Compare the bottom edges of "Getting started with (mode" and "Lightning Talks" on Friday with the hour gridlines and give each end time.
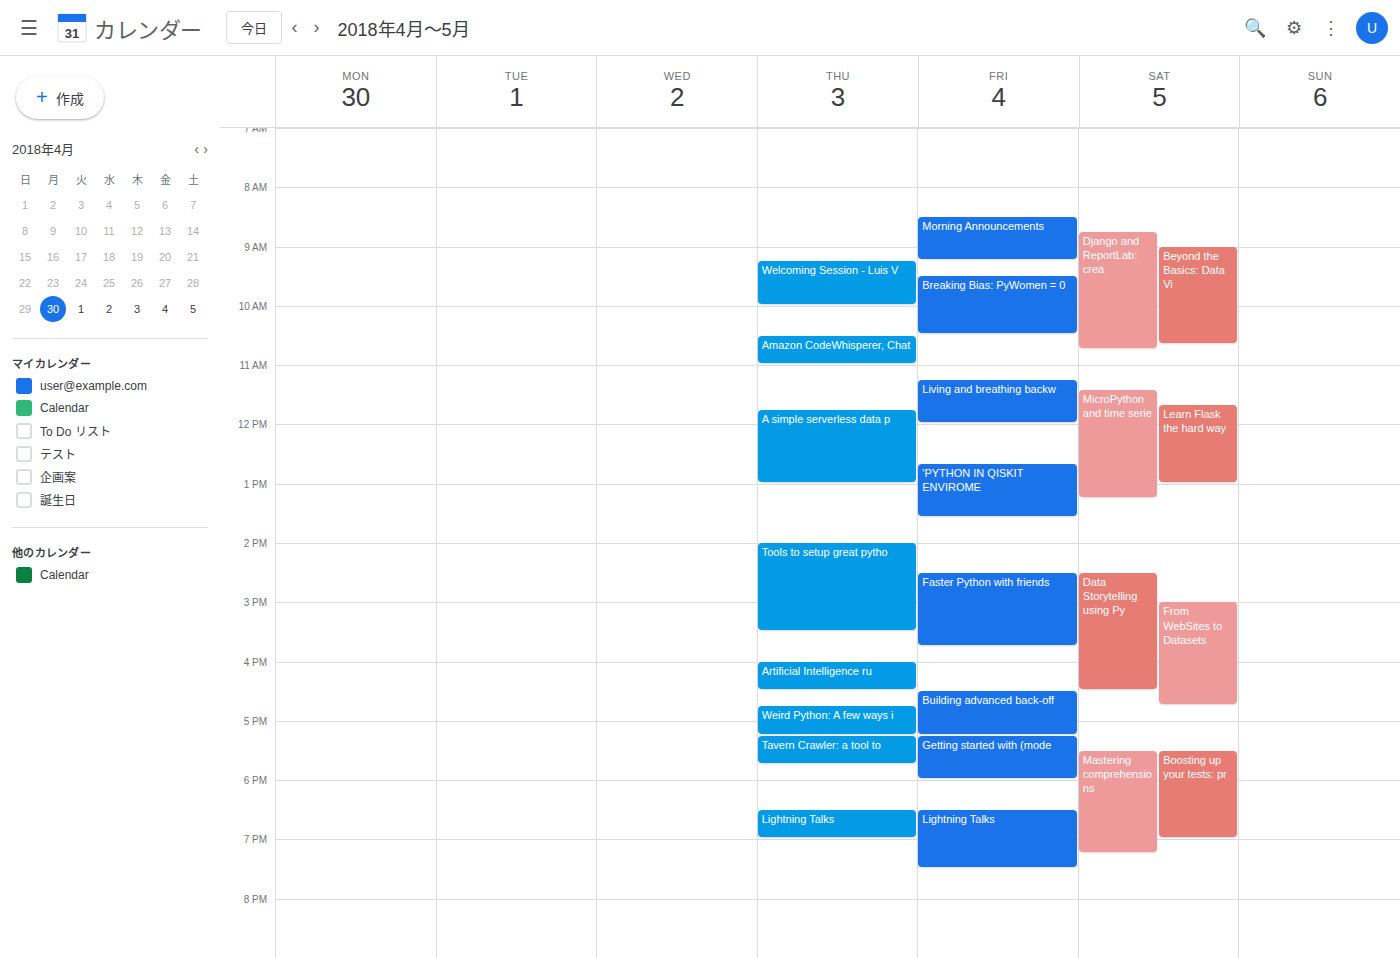
"Getting started with (mode": 6:00 PM, exactly on the 6 PM line. "Lightning Talks": 7:30 PM, halfway between the 7 PM and 8 PM lines.